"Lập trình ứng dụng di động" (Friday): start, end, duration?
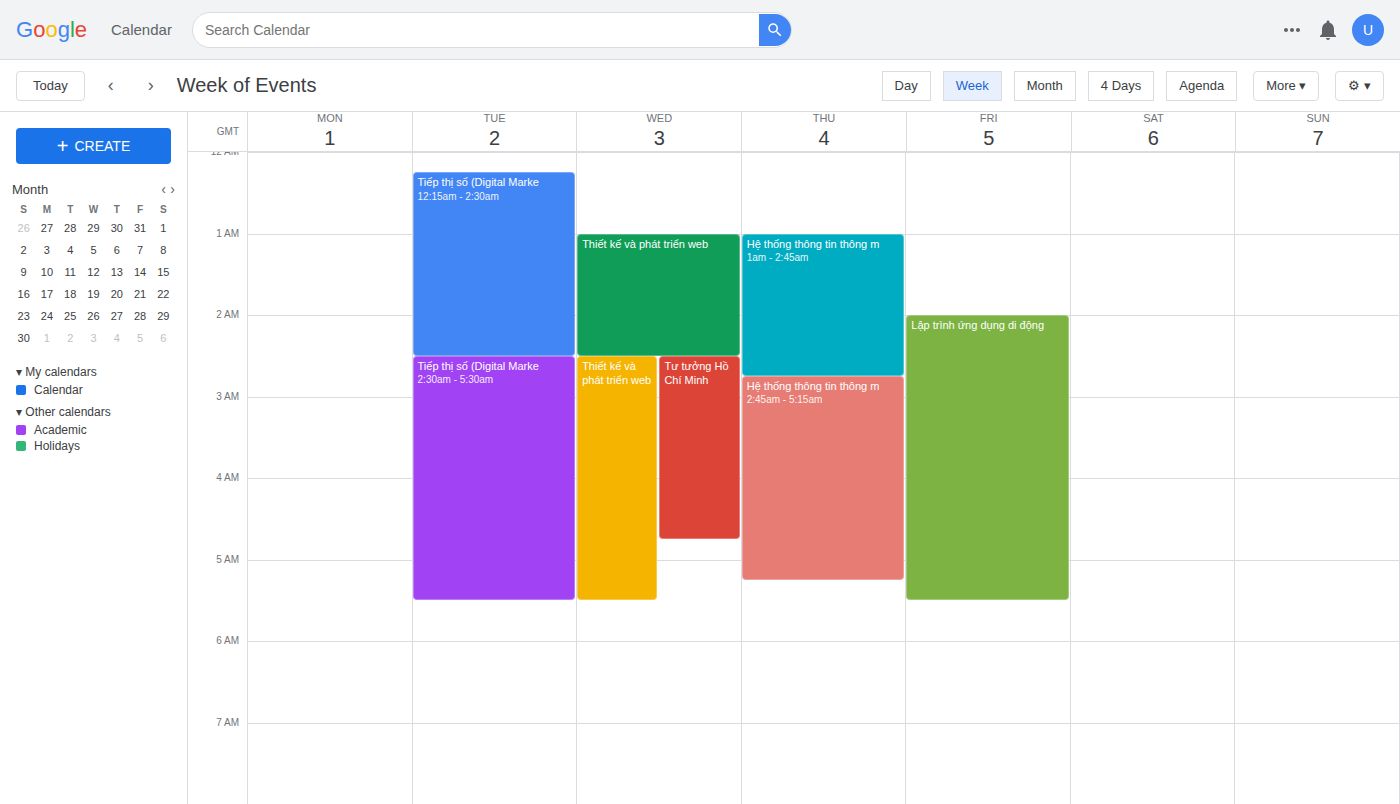
2:00 AM to 5:30 AM, 3 hours 30 minutes